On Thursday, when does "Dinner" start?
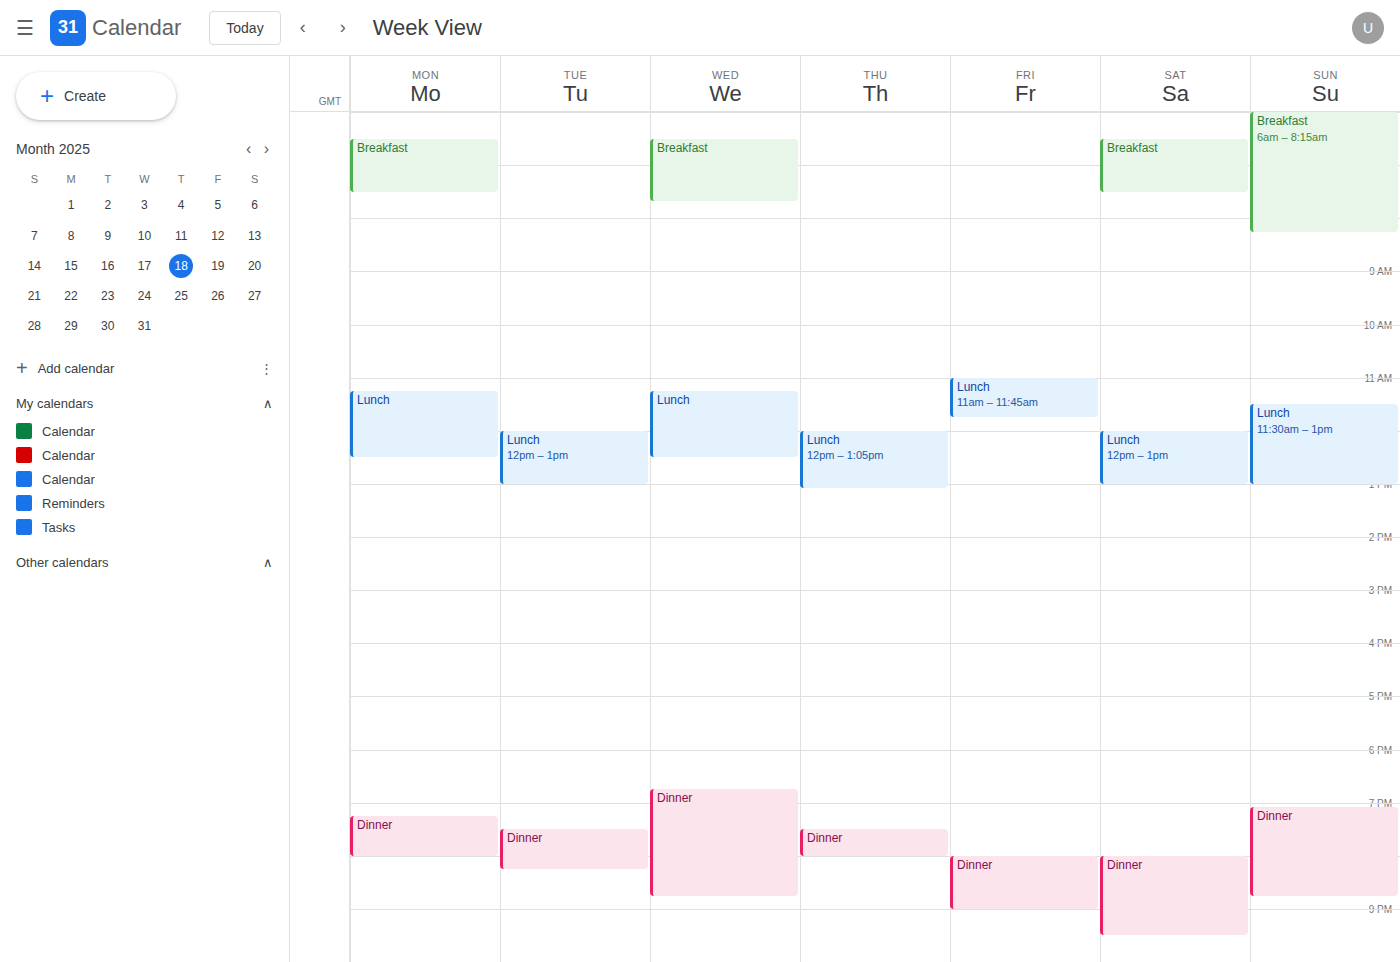
7:30 PM